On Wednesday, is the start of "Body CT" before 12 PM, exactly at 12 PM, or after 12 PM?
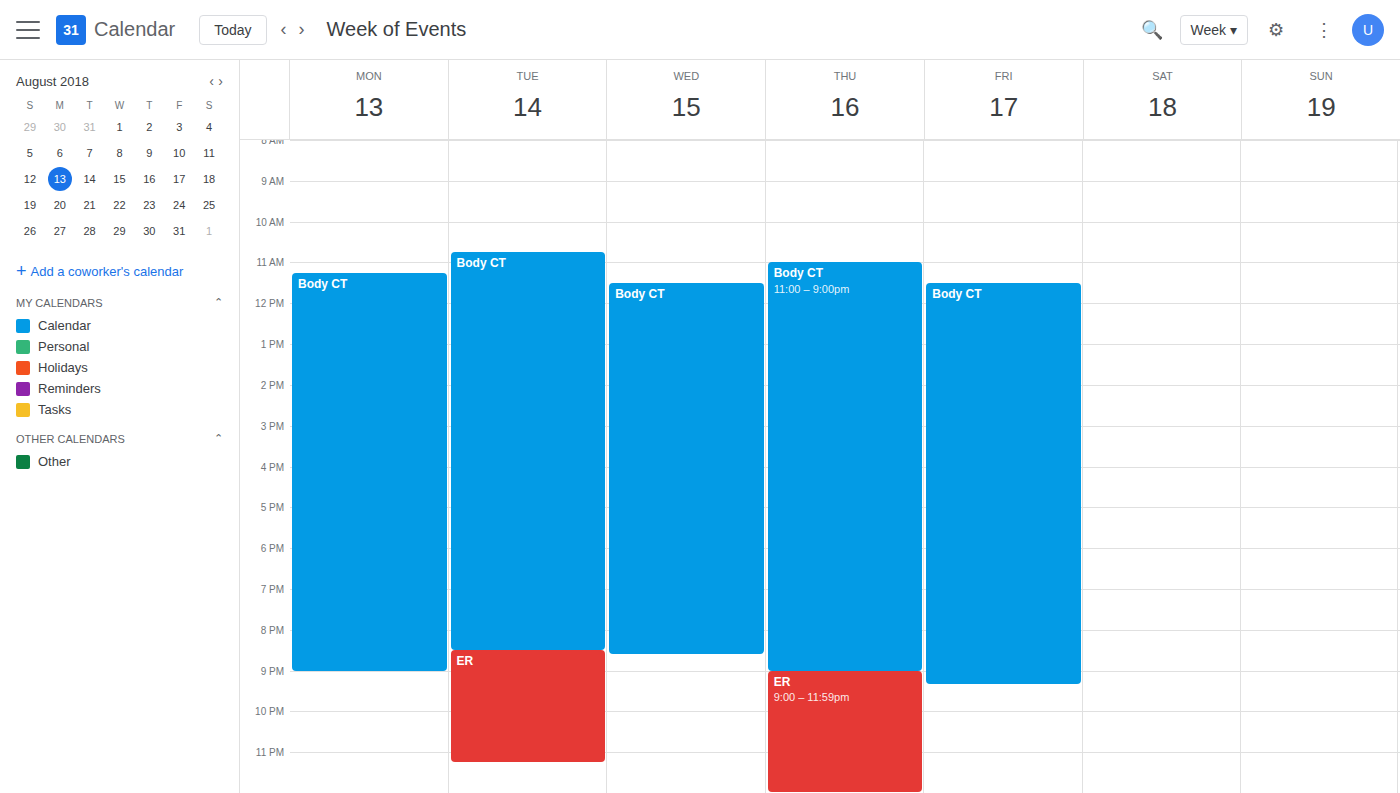
11:30 AM -- before 12 PM, 30 minutes above the 12 PM line.